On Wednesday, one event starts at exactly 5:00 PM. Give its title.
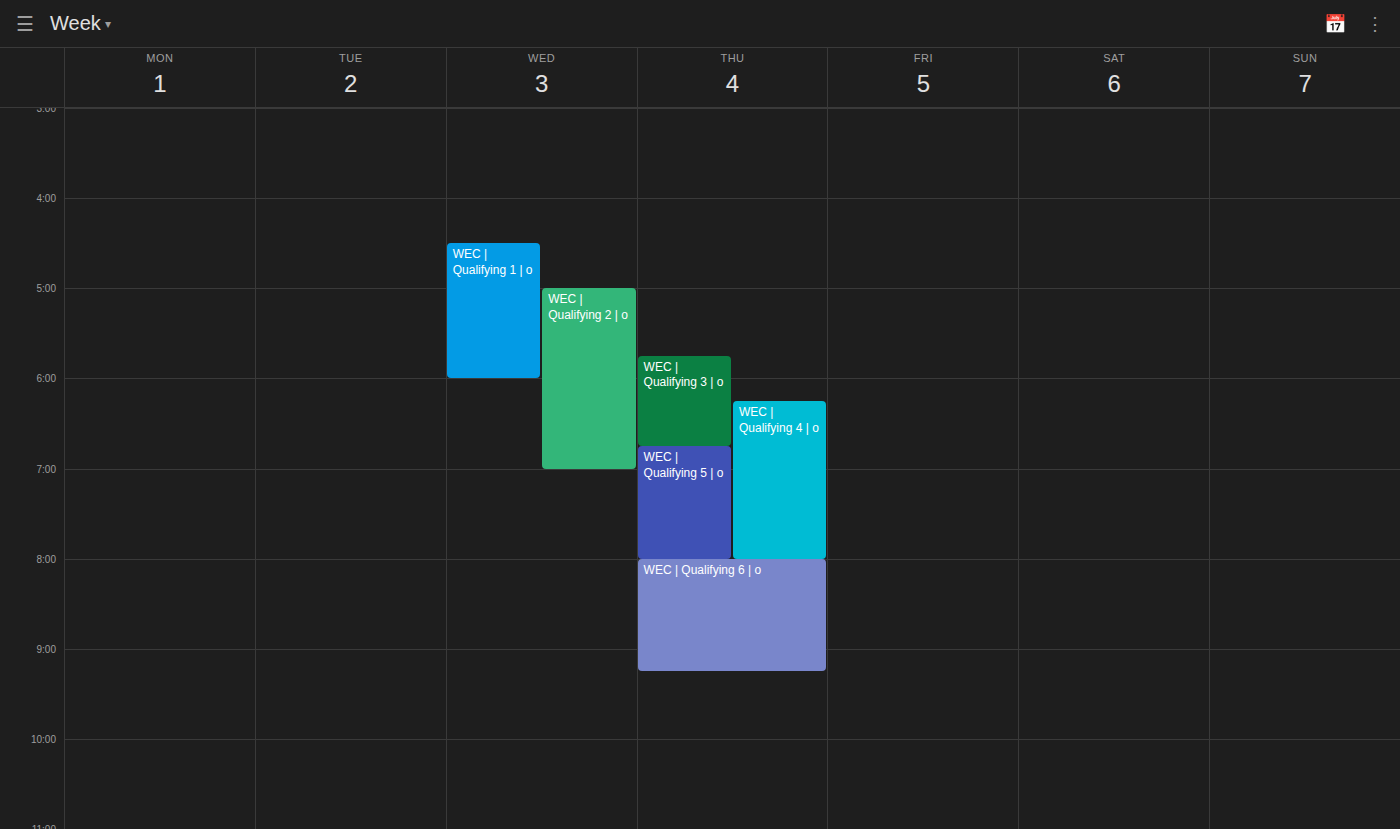
"WEC | Qualifying 2 | o"